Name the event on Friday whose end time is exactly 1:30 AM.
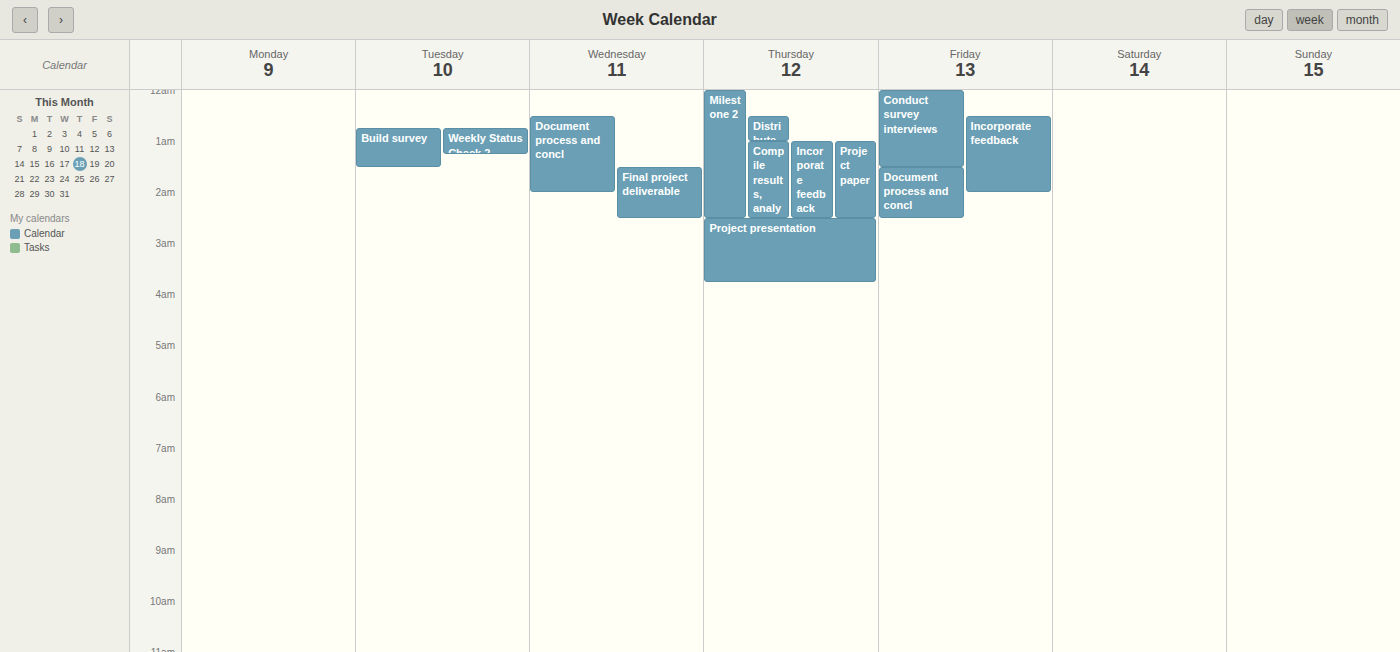
"Conduct survey interviews"